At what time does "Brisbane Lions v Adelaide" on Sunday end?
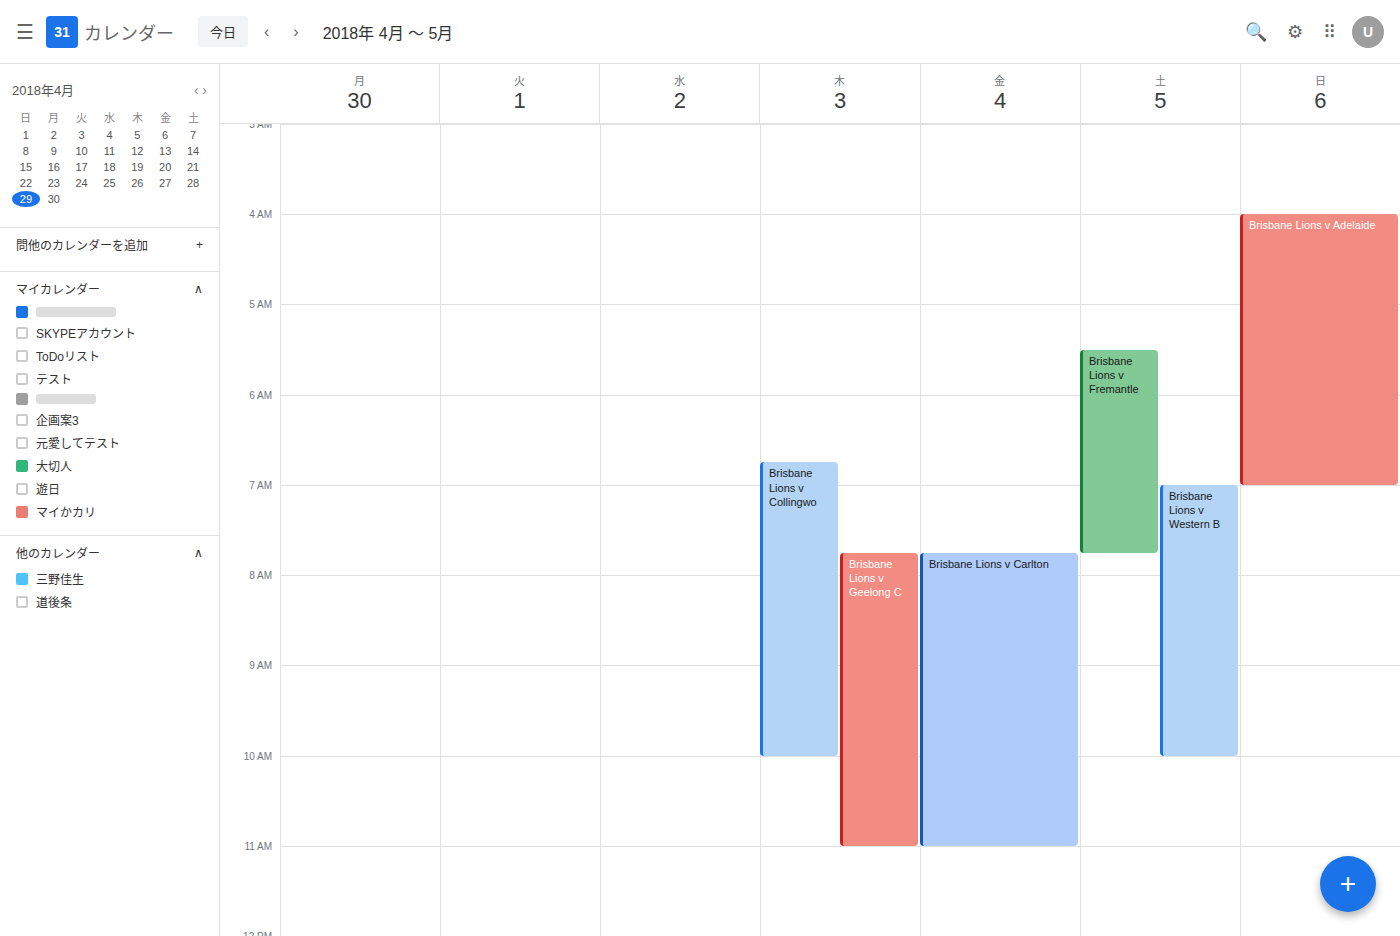
7:00 AM